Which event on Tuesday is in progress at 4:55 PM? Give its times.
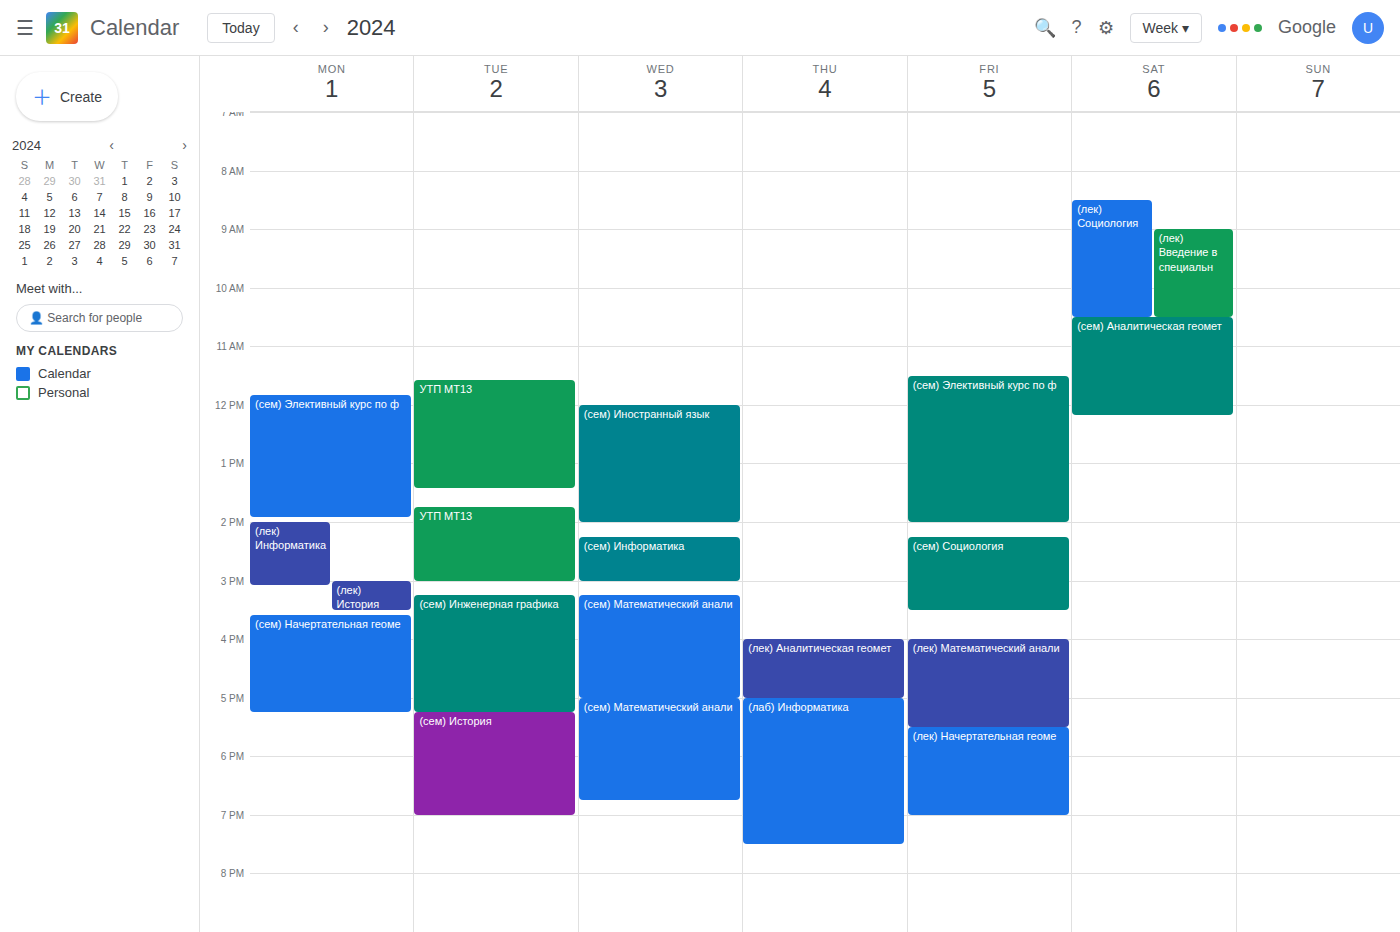
"(сем) Инженерная графика", 3:15 PM to 5:15 PM